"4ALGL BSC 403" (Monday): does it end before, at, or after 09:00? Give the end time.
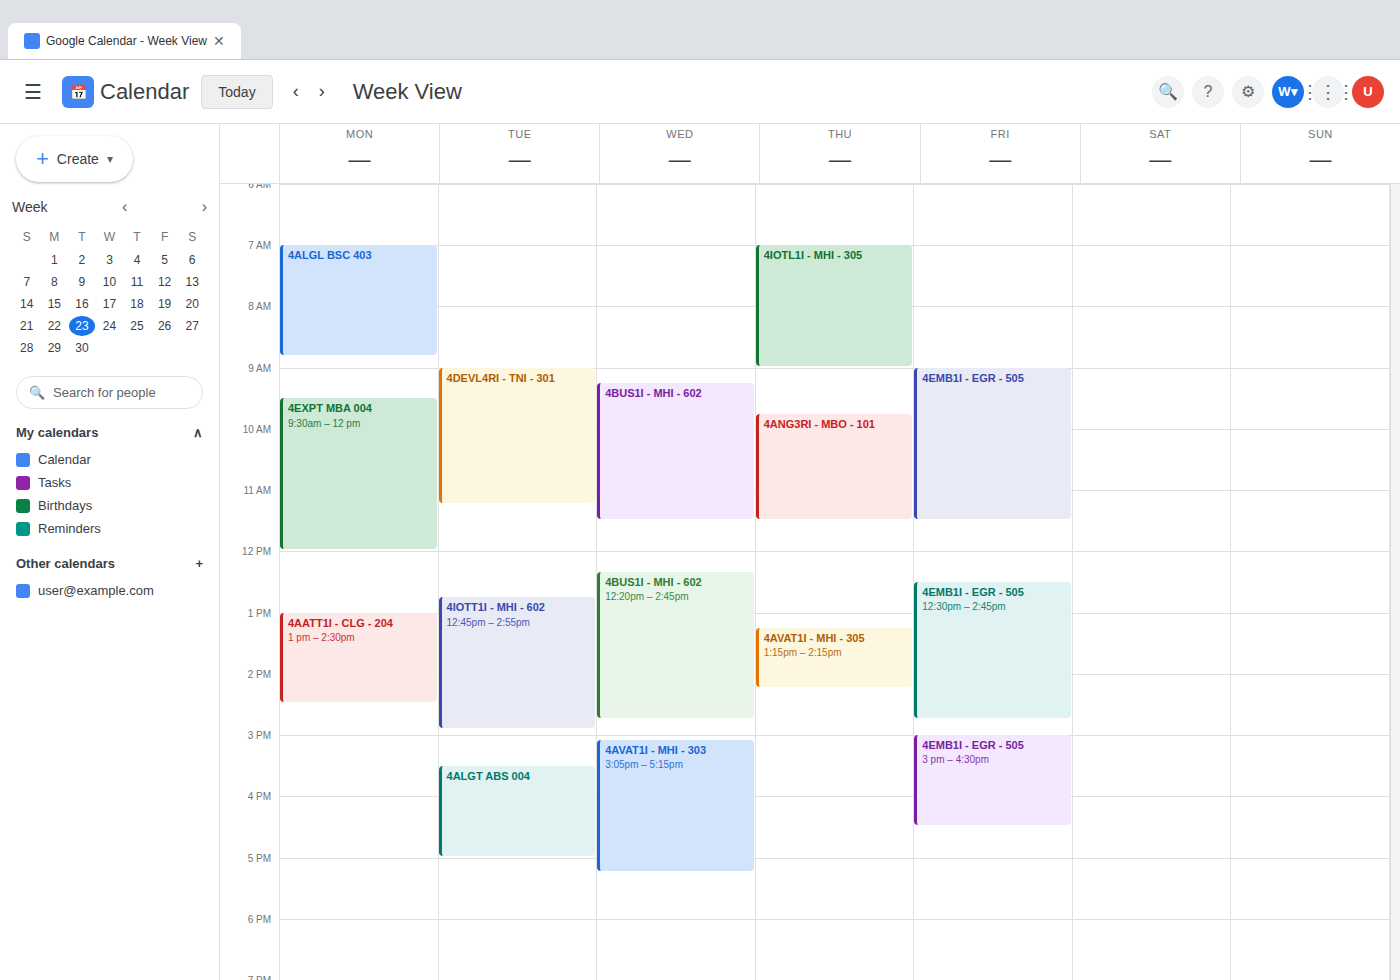
08:50 -- before 09:00, 10 minutes above the 09:00 line.